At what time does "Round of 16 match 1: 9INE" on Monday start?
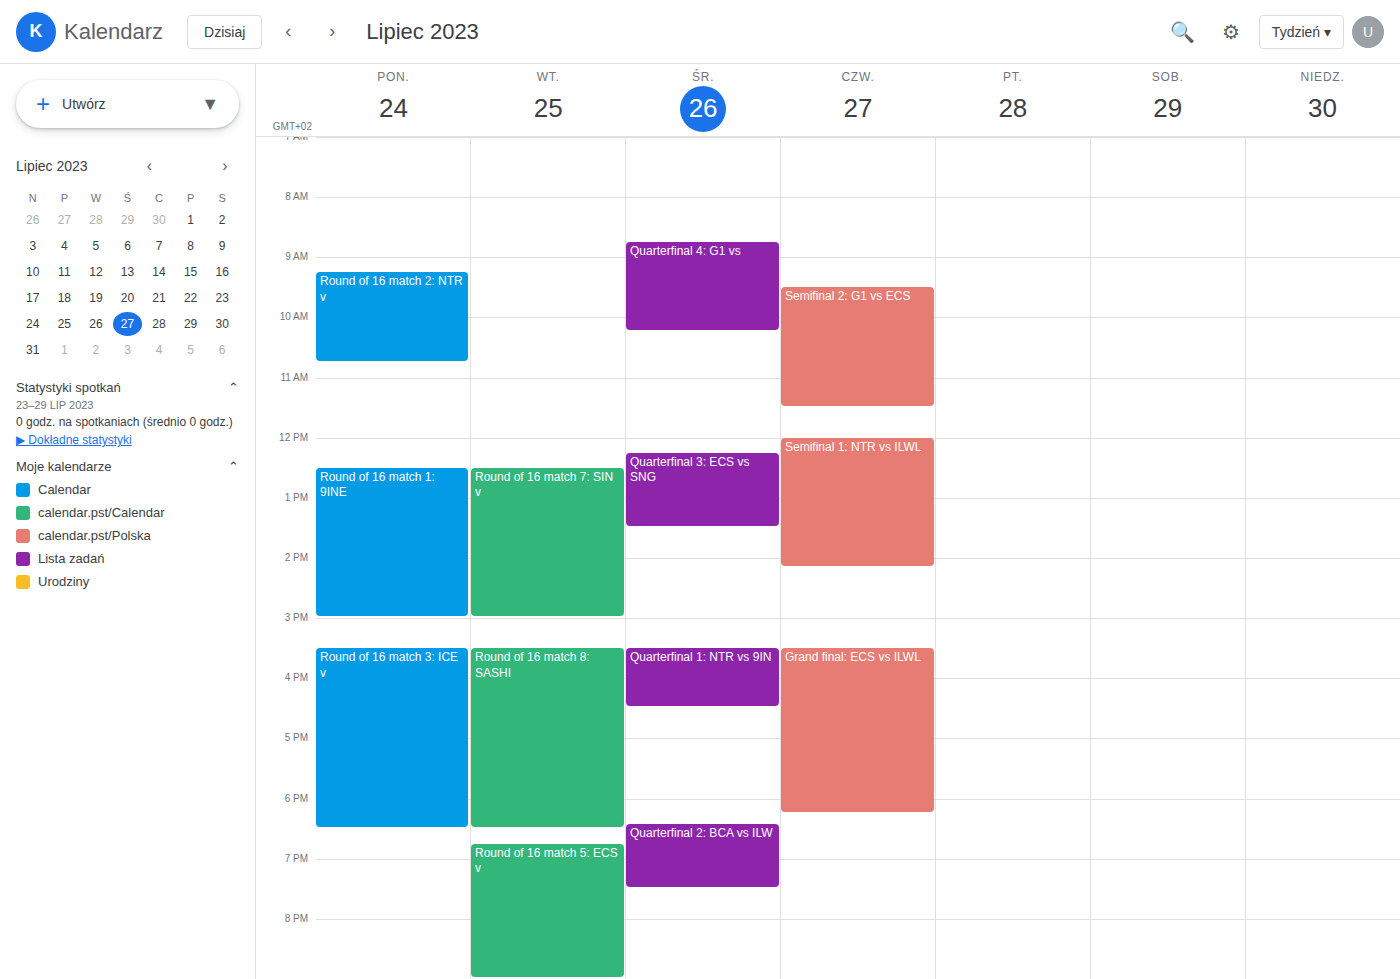
12:30 PM